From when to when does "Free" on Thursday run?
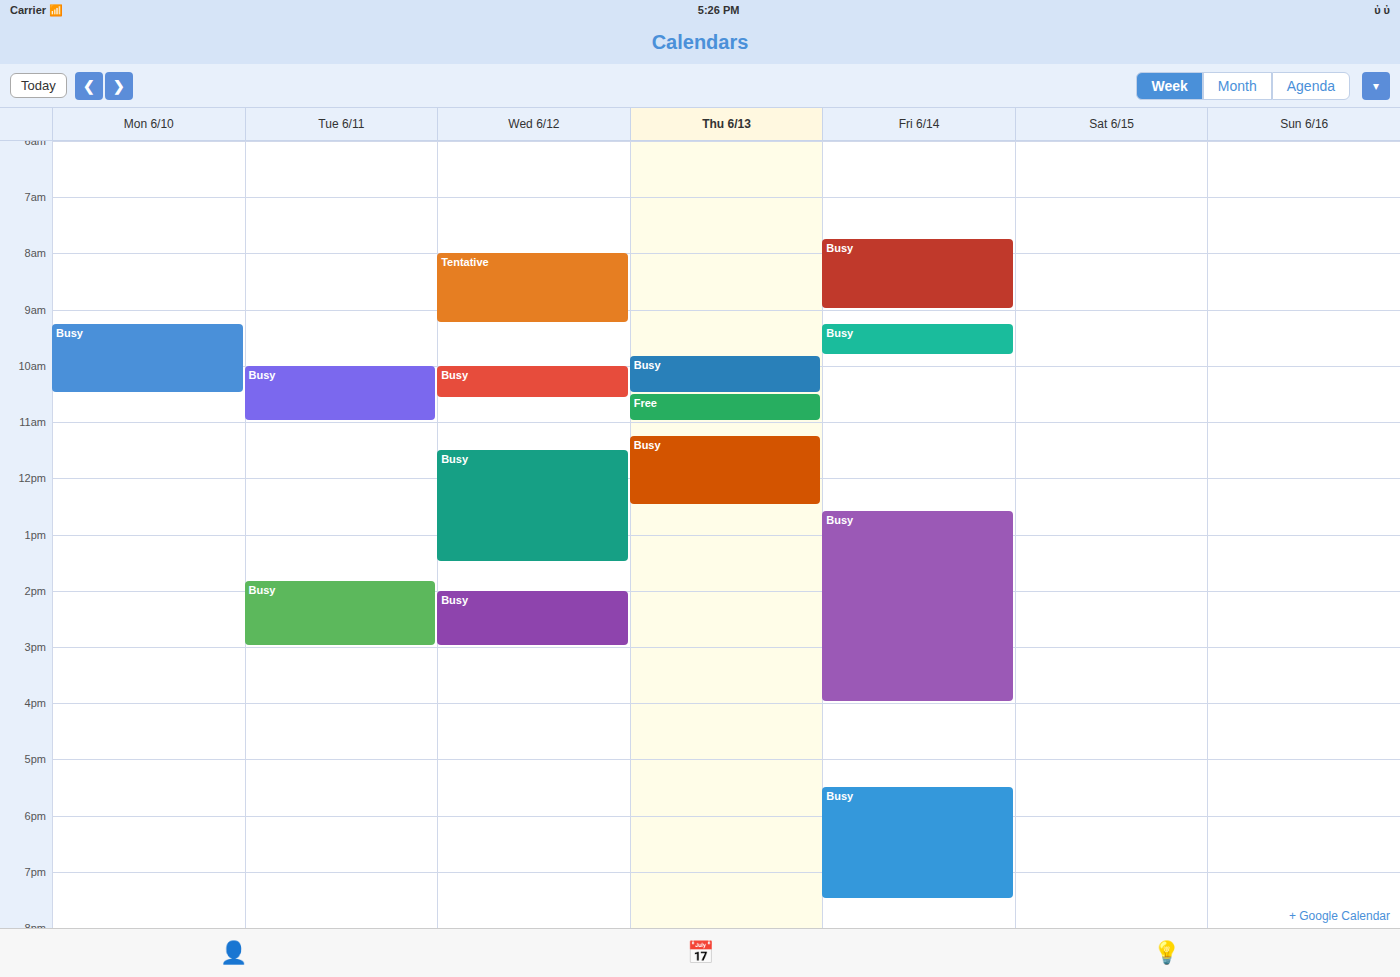
10:30 AM to 11:00 AM